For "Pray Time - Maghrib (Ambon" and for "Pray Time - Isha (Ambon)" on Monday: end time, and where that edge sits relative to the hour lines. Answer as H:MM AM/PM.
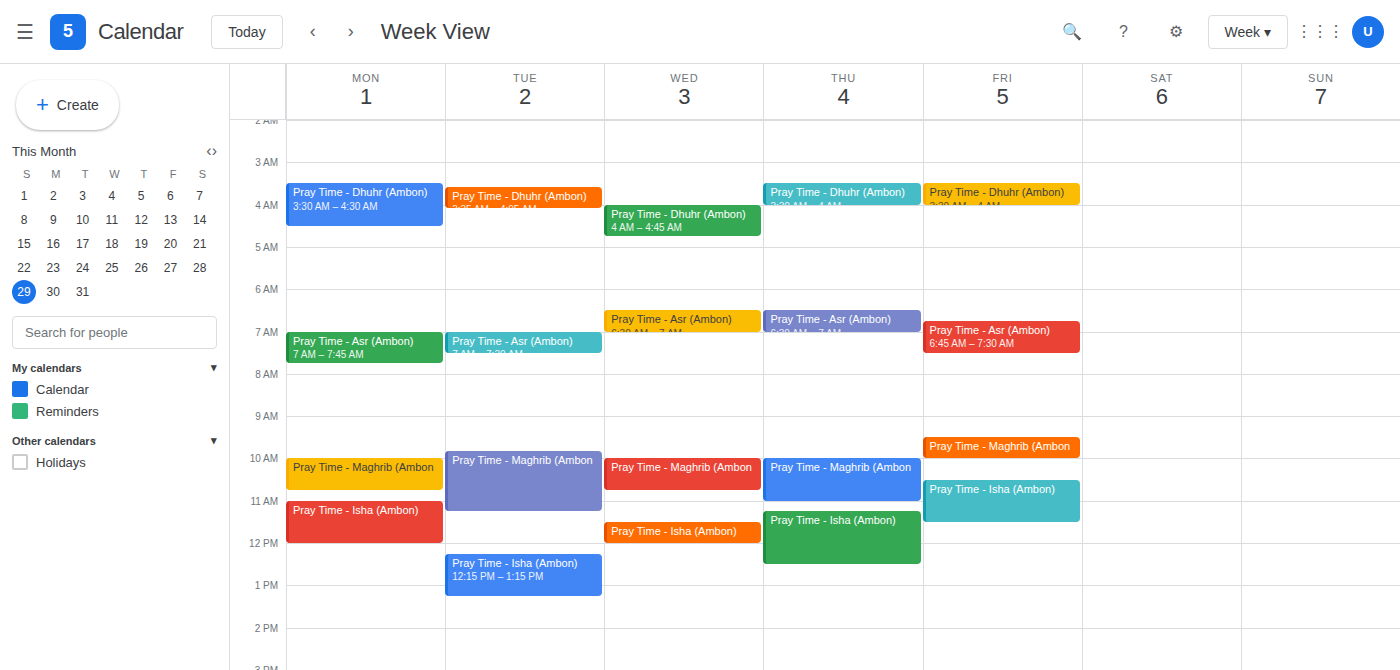
"Pray Time - Maghrib (Ambon": 10:45 AM, neither: three quarters of the way from the 10 AM line to the 11 AM line. "Pray Time - Isha (Ambon)": 12:00 PM, exactly on the 12 PM line.